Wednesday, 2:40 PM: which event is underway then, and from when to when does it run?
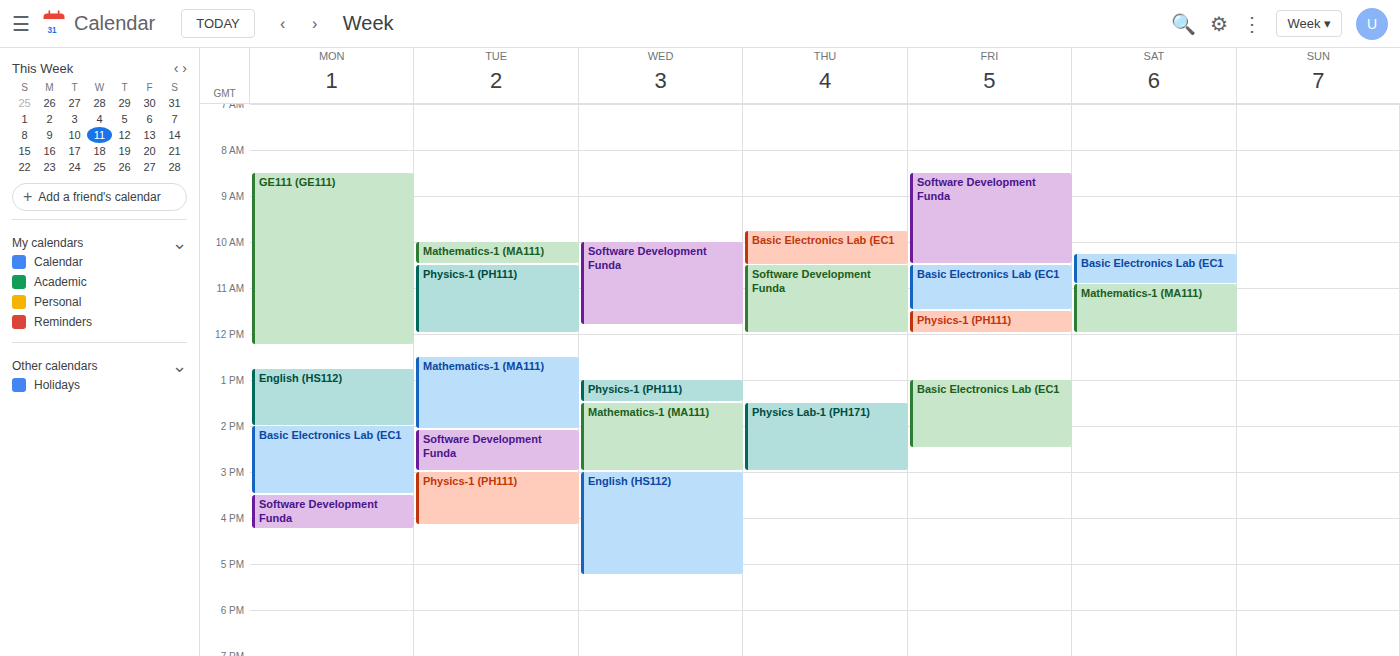
"Mathematics-1 (MA111)", 1:30 PM to 3:00 PM